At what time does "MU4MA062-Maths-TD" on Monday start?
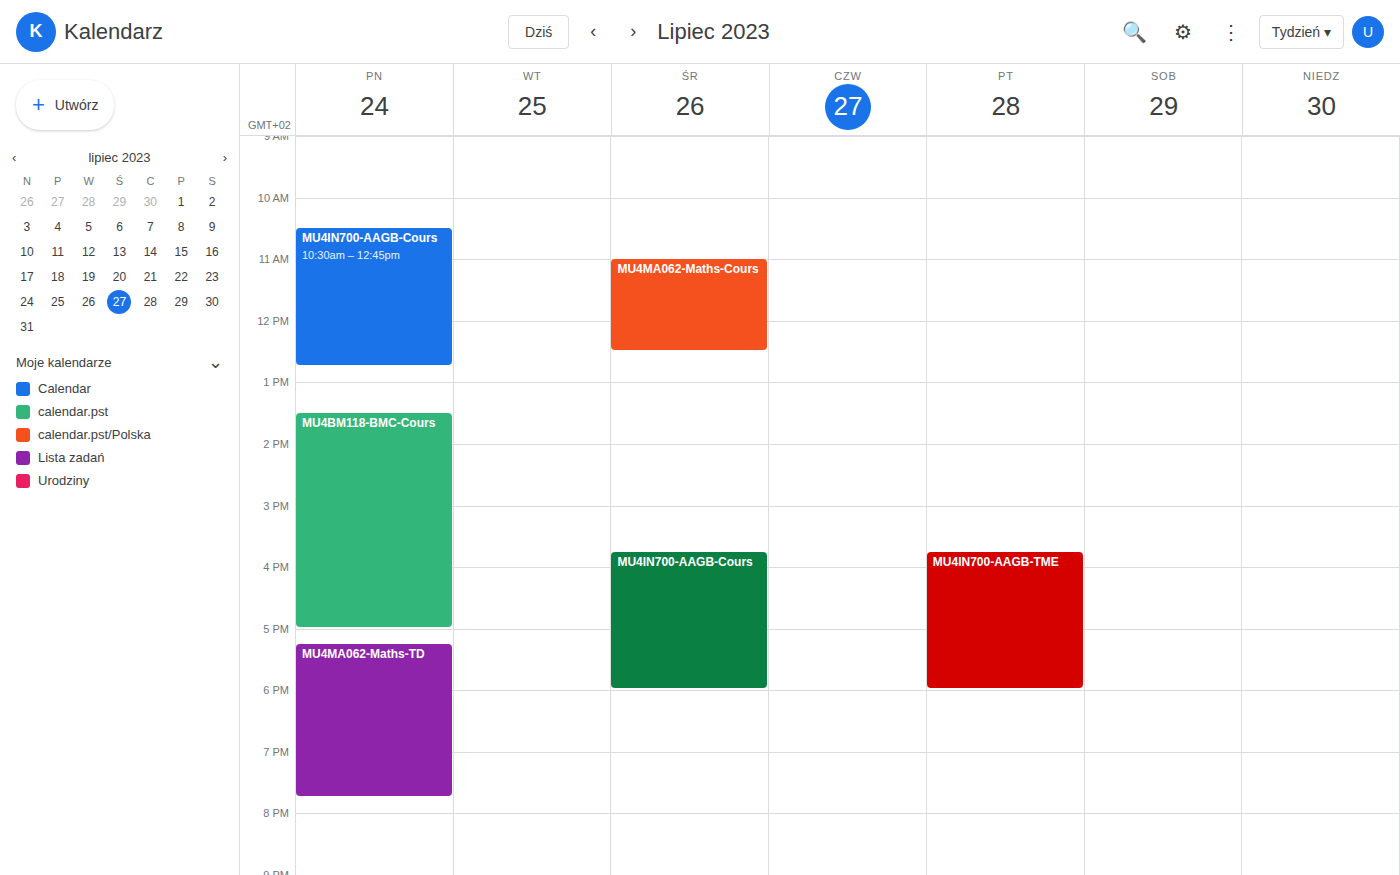
17:15